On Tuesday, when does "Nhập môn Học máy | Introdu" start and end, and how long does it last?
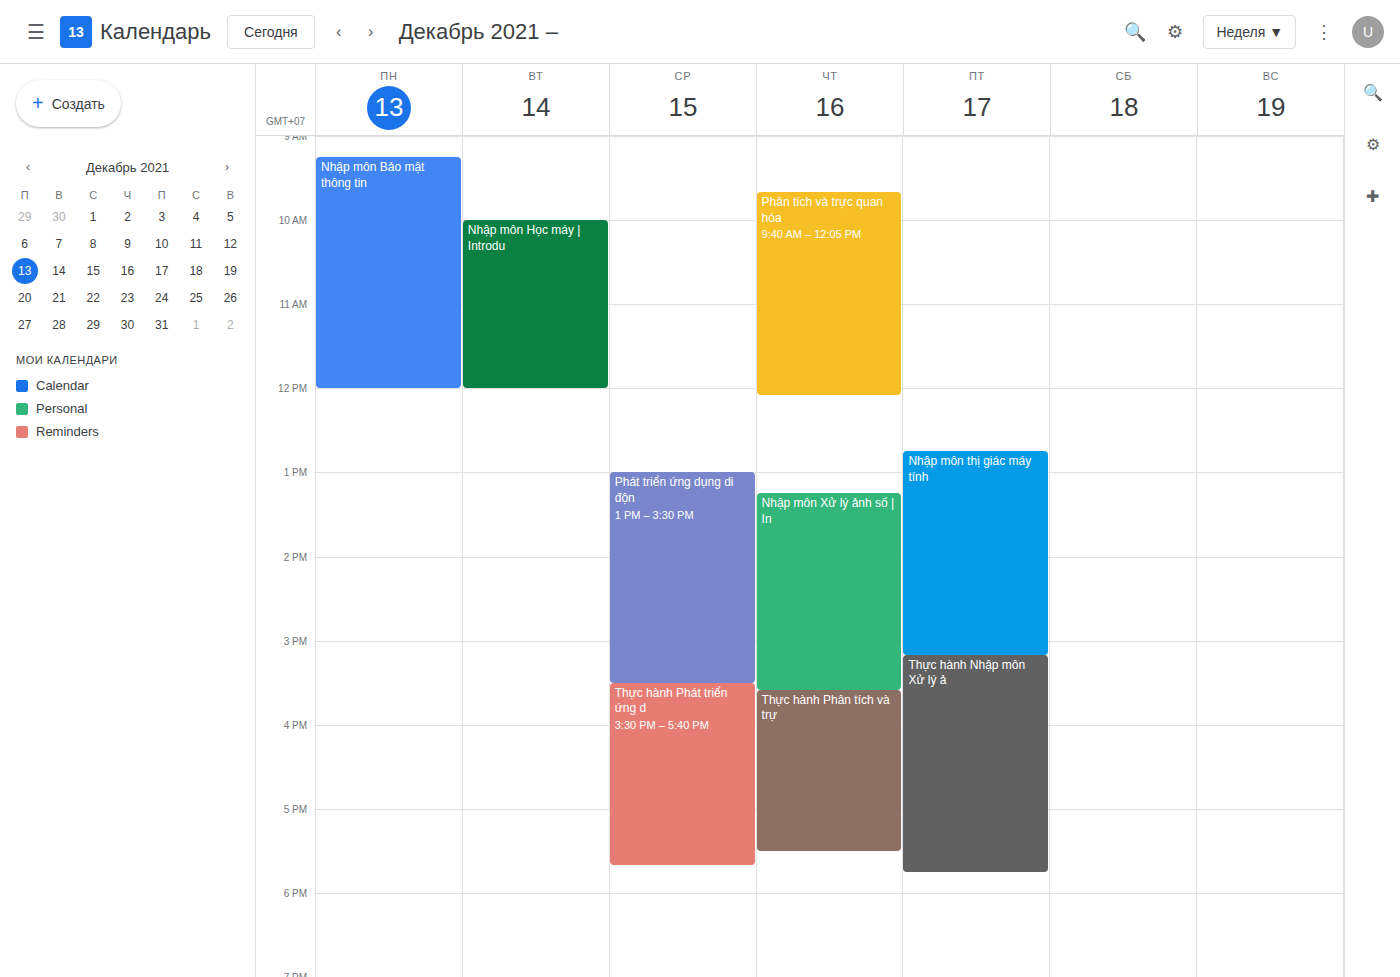
10:00 AM to 12:00 PM, 2 hours